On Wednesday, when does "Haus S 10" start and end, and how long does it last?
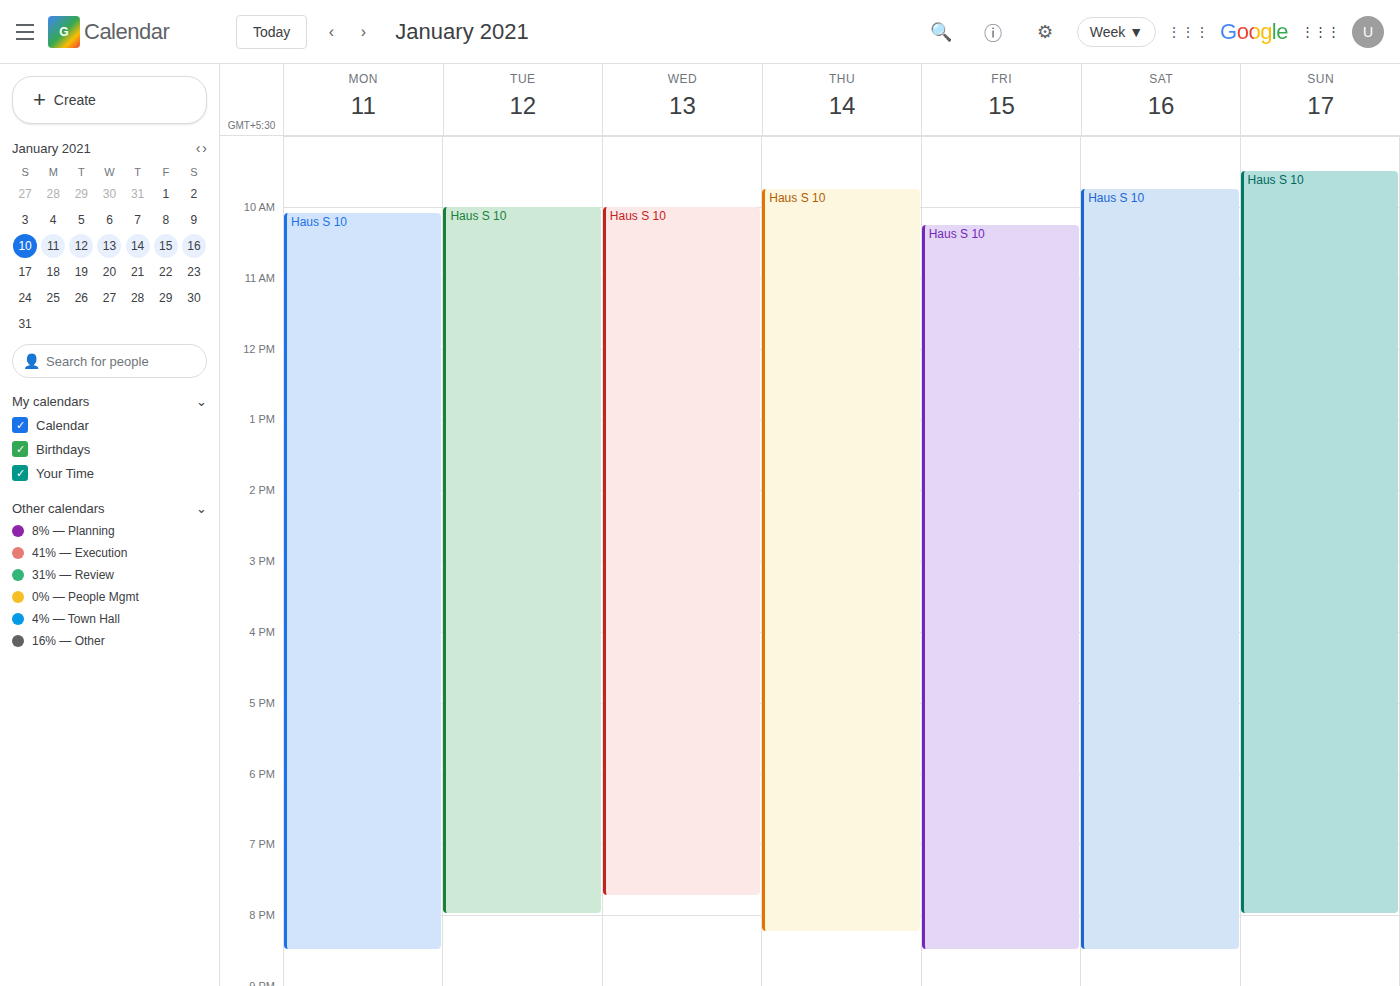
10:00 AM to 7:45 PM, 9 hours 45 minutes